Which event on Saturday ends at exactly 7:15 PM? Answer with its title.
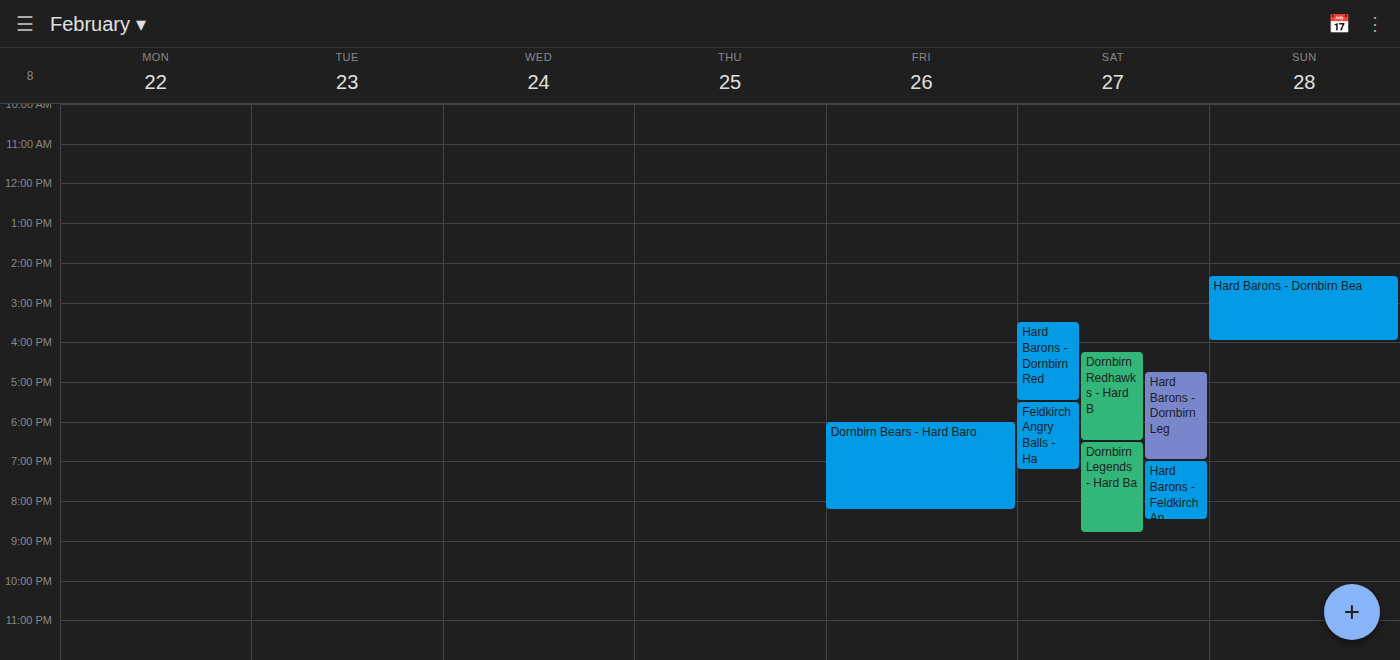
"Feldkirch Angry Balls - Ha"